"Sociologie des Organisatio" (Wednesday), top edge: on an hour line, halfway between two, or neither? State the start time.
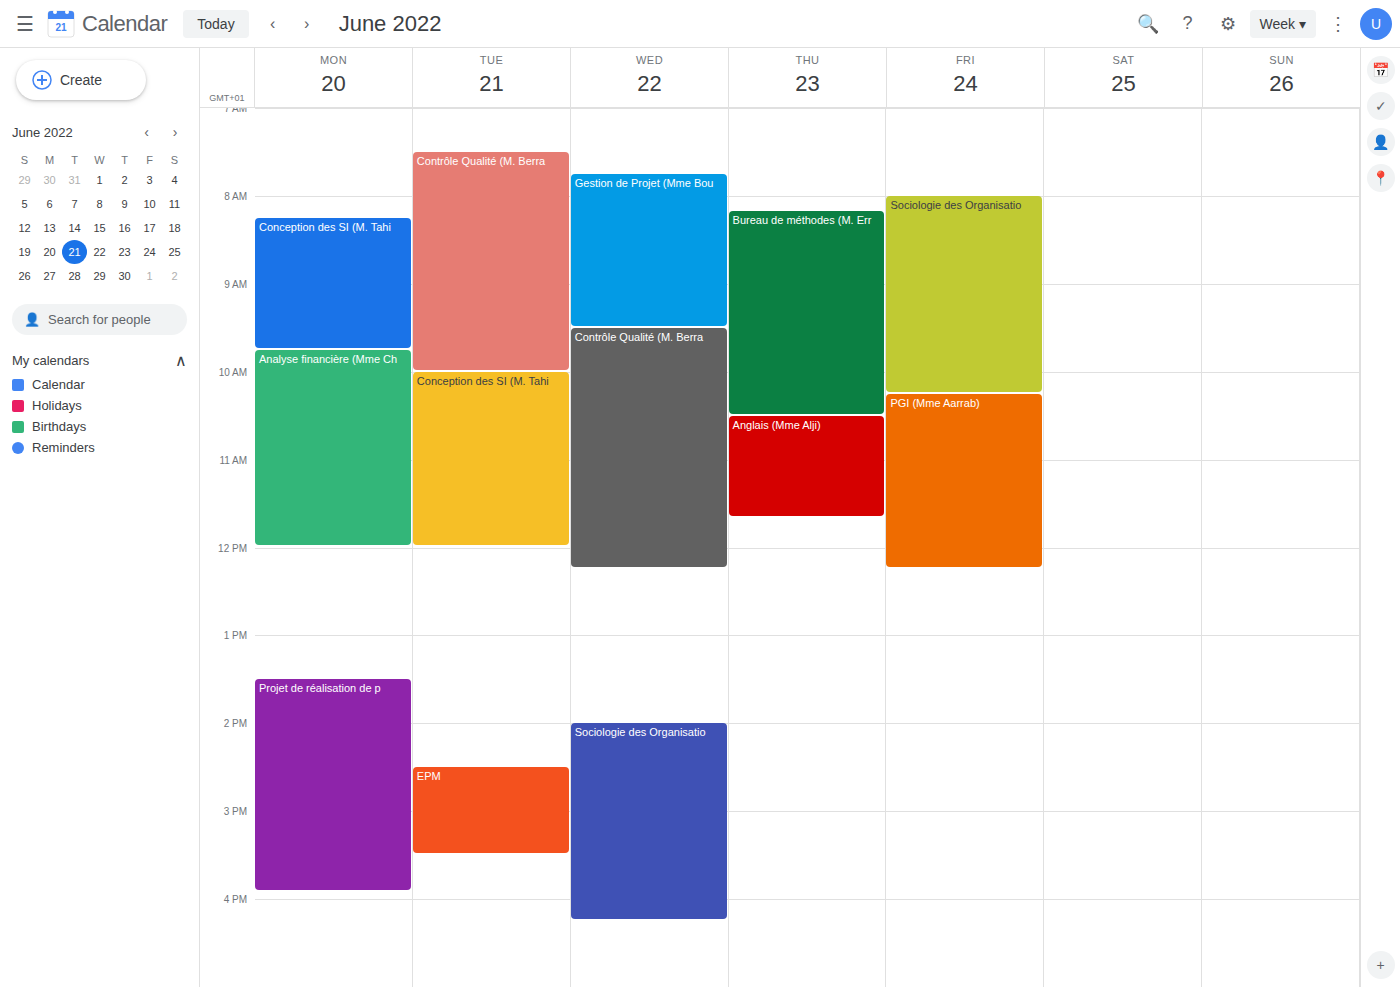
2:00 PM -- exactly on the 2 PM line.